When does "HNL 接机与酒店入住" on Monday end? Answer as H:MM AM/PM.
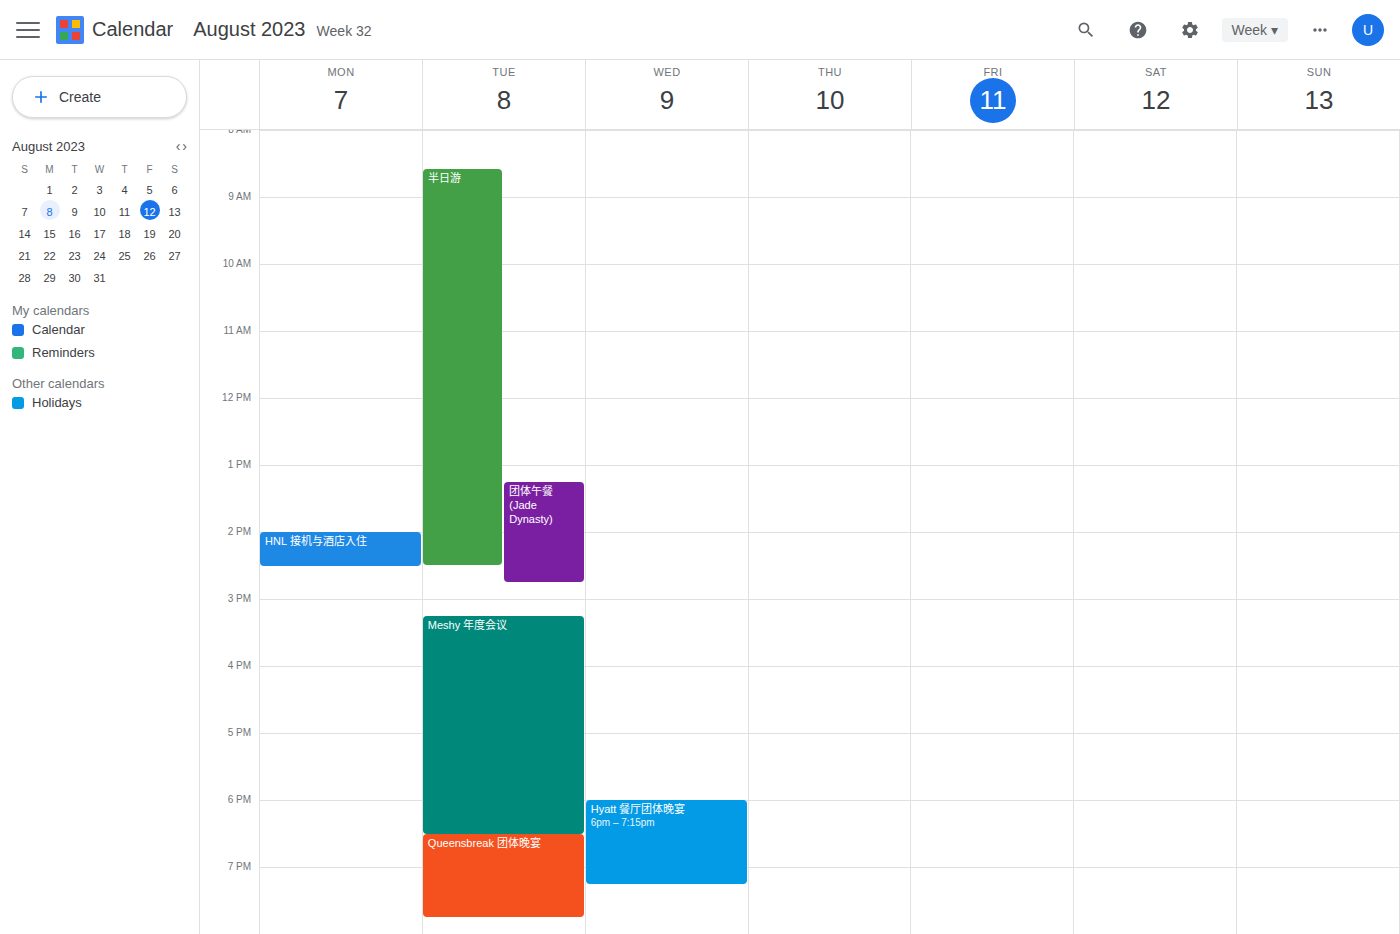
2:30 PM